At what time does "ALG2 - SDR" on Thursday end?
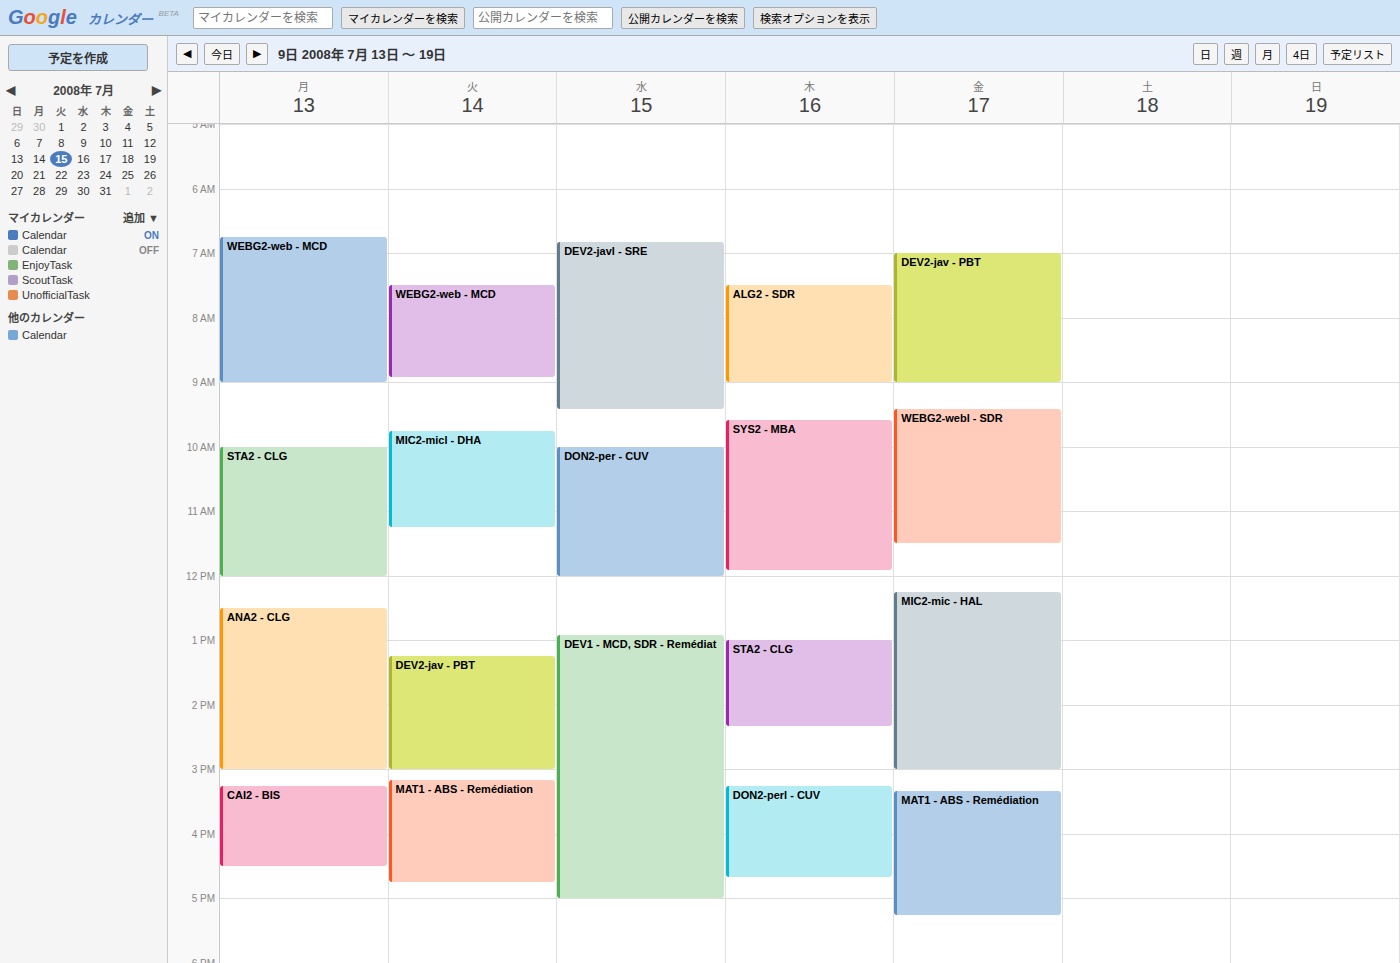
9:00 AM